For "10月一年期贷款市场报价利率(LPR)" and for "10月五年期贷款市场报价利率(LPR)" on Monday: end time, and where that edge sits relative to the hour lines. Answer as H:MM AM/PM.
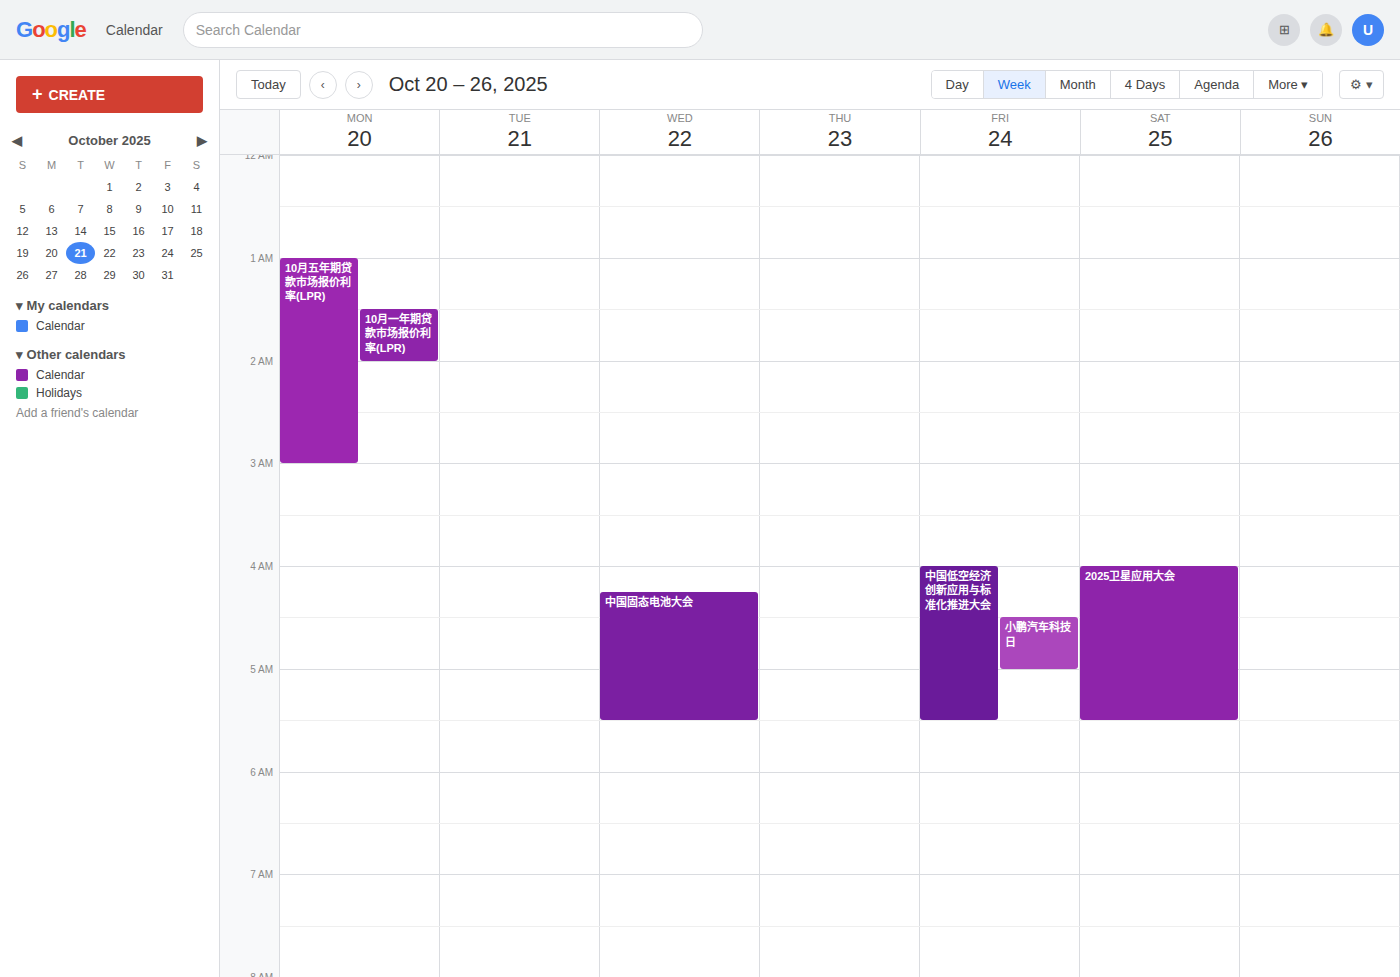
"10月一年期贷款市场报价利率(LPR)": 2:00 AM, exactly on the 2 AM line. "10月五年期贷款市场报价利率(LPR)": 3:00 AM, exactly on the 3 AM line.